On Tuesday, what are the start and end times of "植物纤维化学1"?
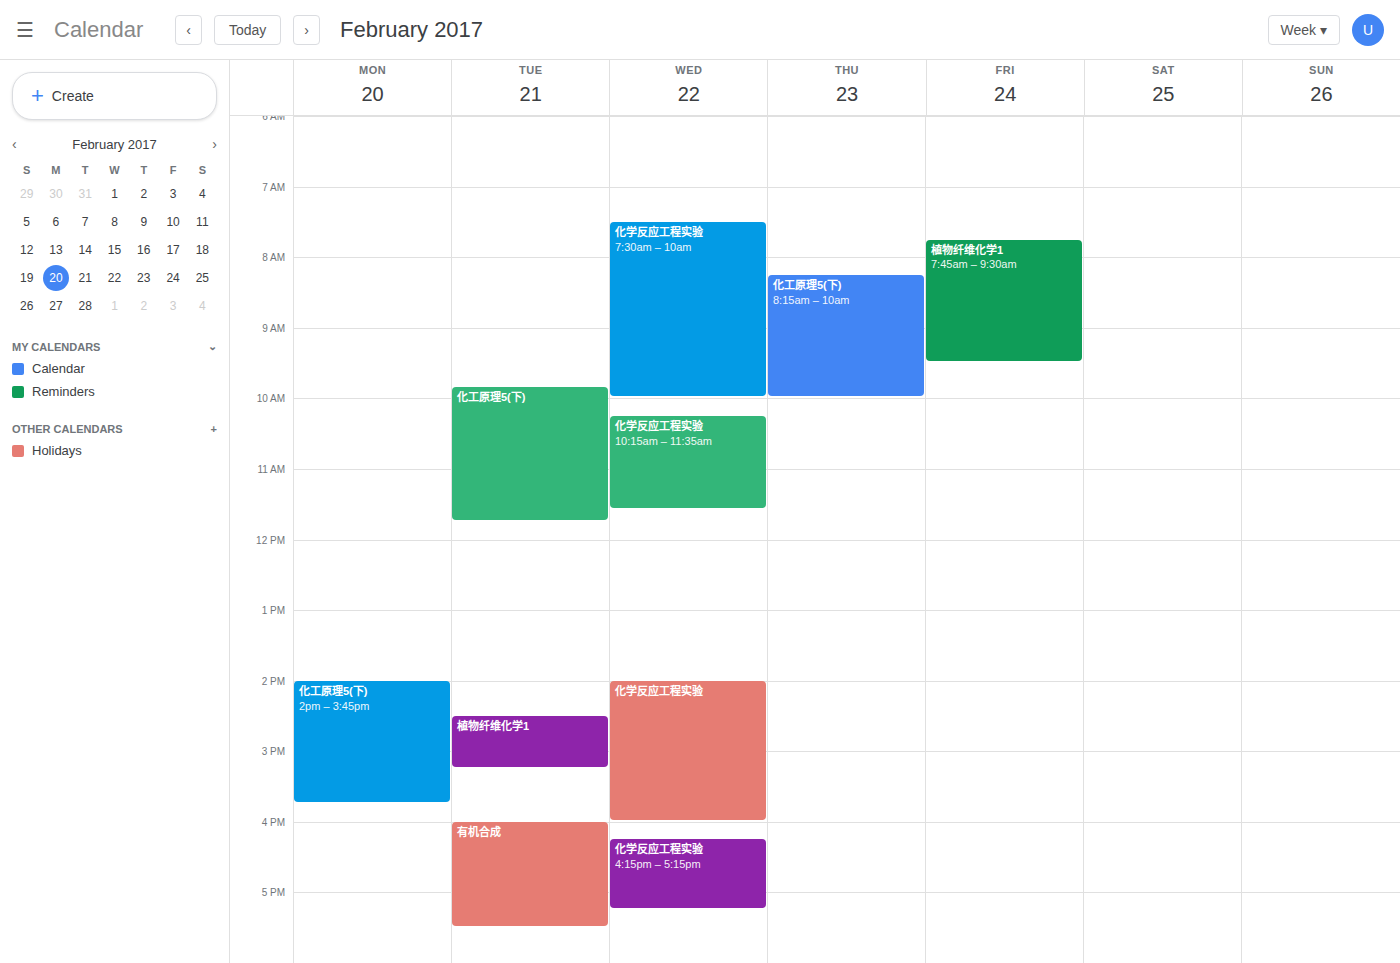
2:30 PM to 3:15 PM